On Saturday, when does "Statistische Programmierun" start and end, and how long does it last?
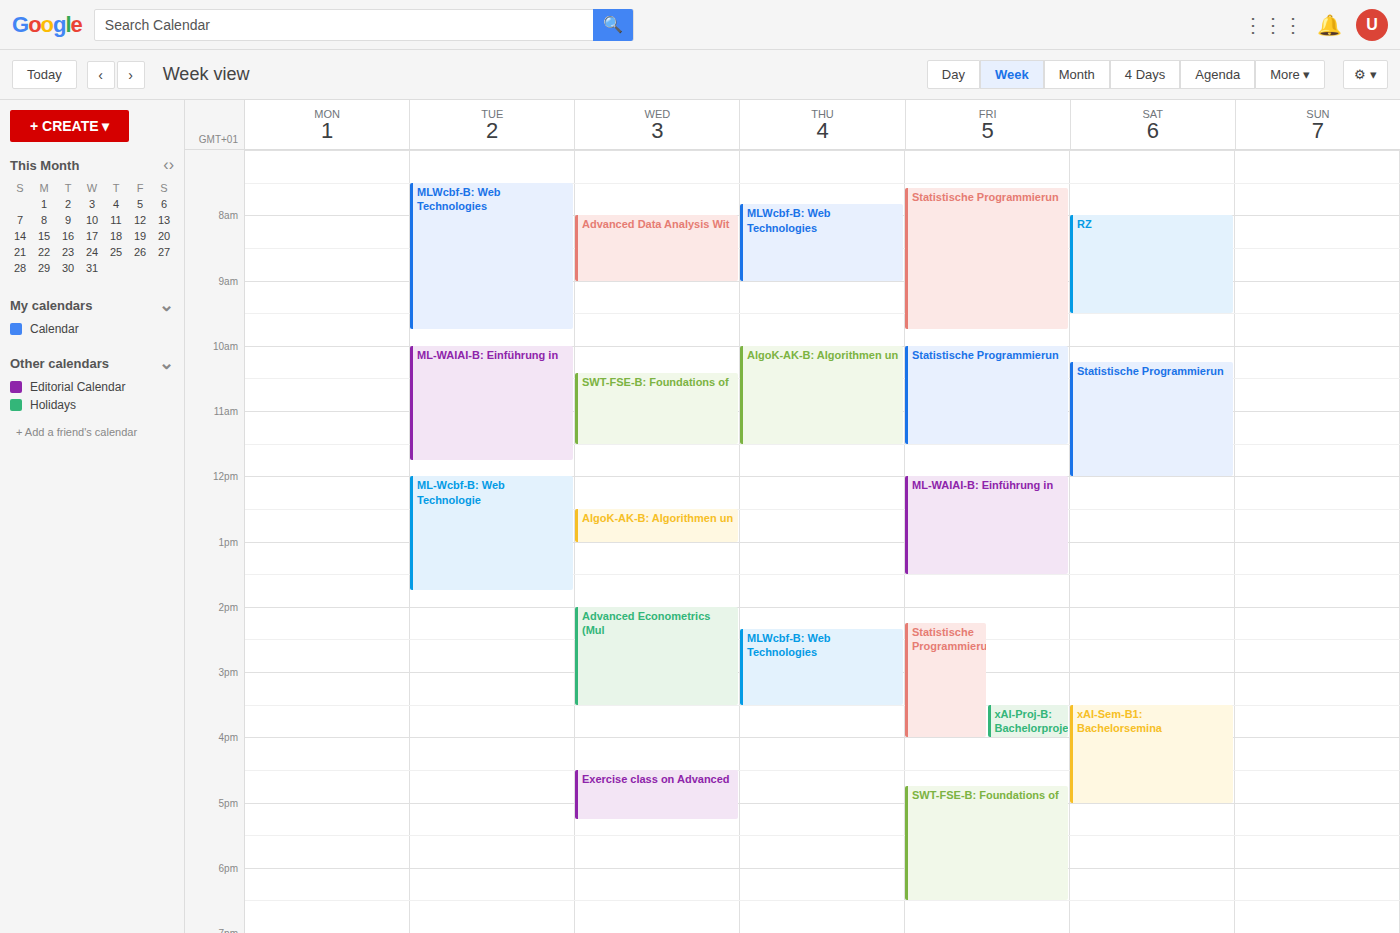
10:15 AM to 12:00 PM, 1 hour 45 minutes